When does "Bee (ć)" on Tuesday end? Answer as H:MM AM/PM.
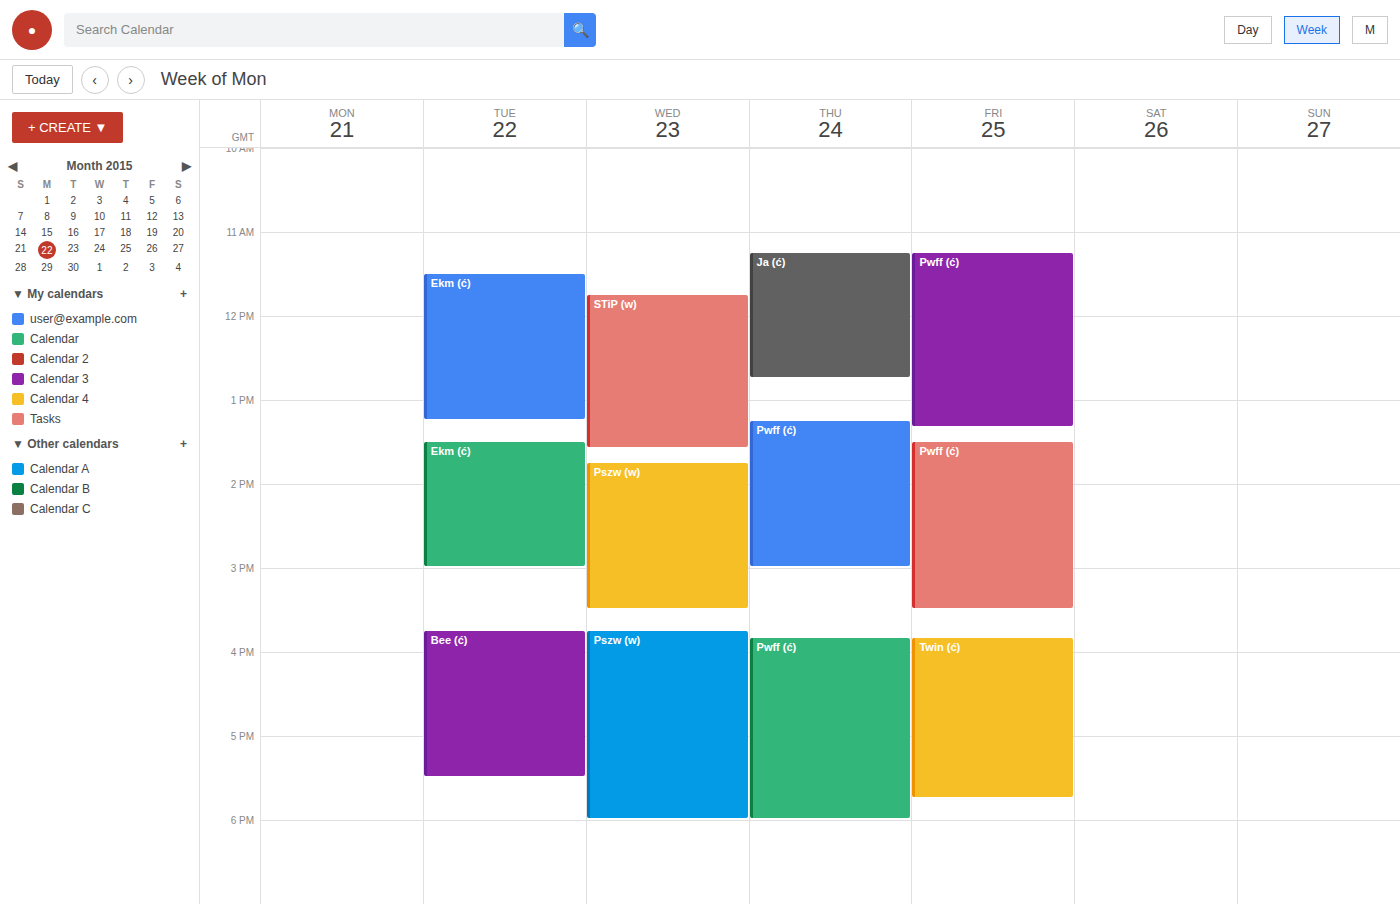
5:30 PM